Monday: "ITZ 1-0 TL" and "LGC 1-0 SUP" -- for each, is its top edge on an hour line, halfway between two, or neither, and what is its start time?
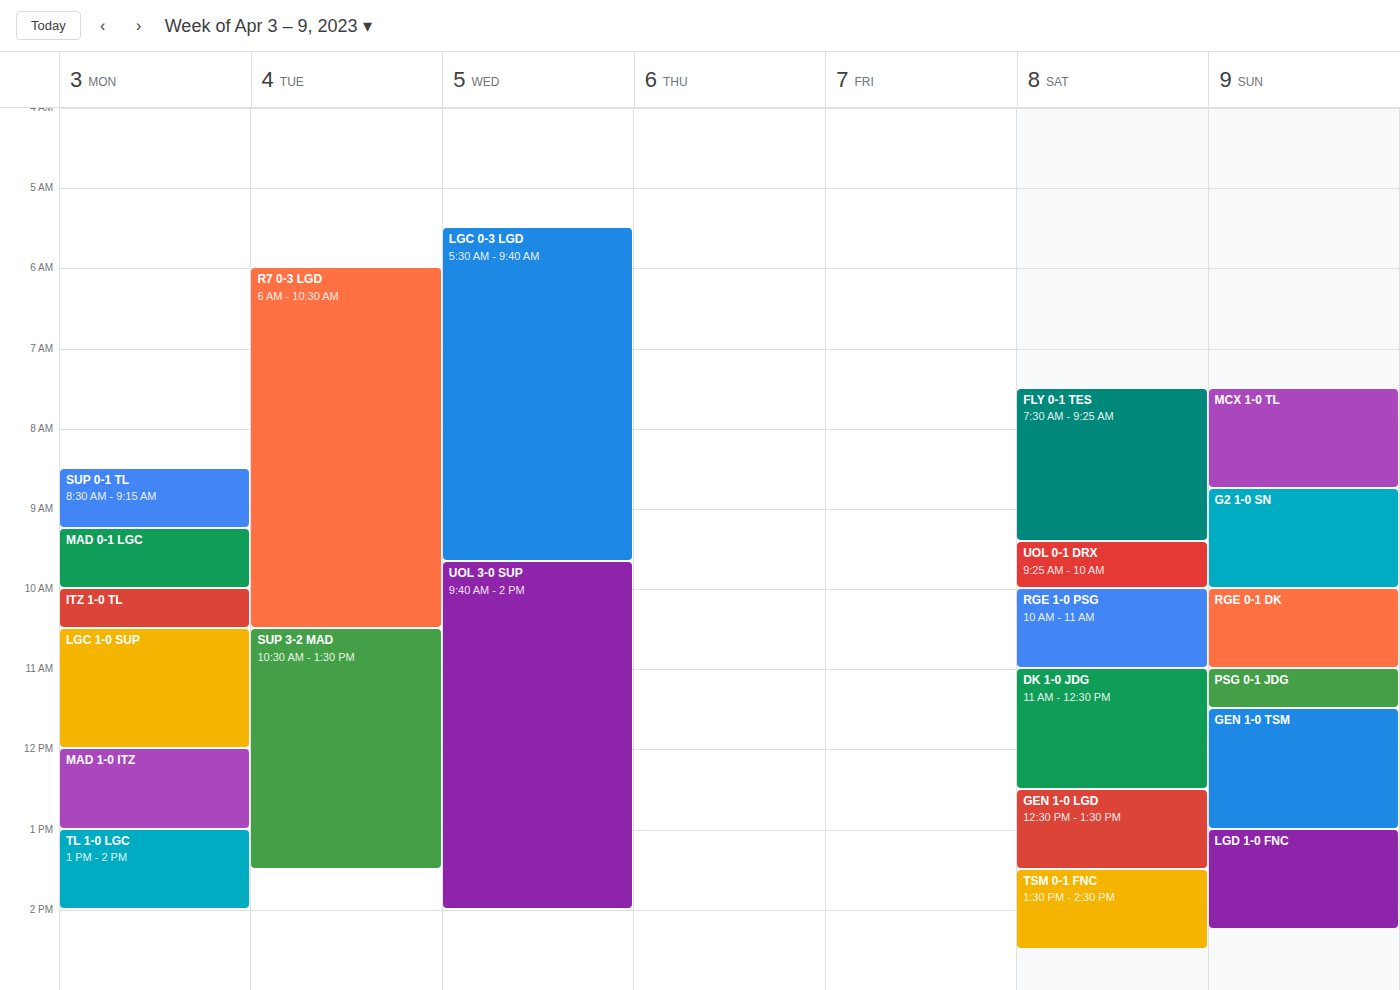
"ITZ 1-0 TL": 10:00 AM, exactly on the 10 AM line. "LGC 1-0 SUP": 10:30 AM, halfway between the 10 AM and 11 AM lines.